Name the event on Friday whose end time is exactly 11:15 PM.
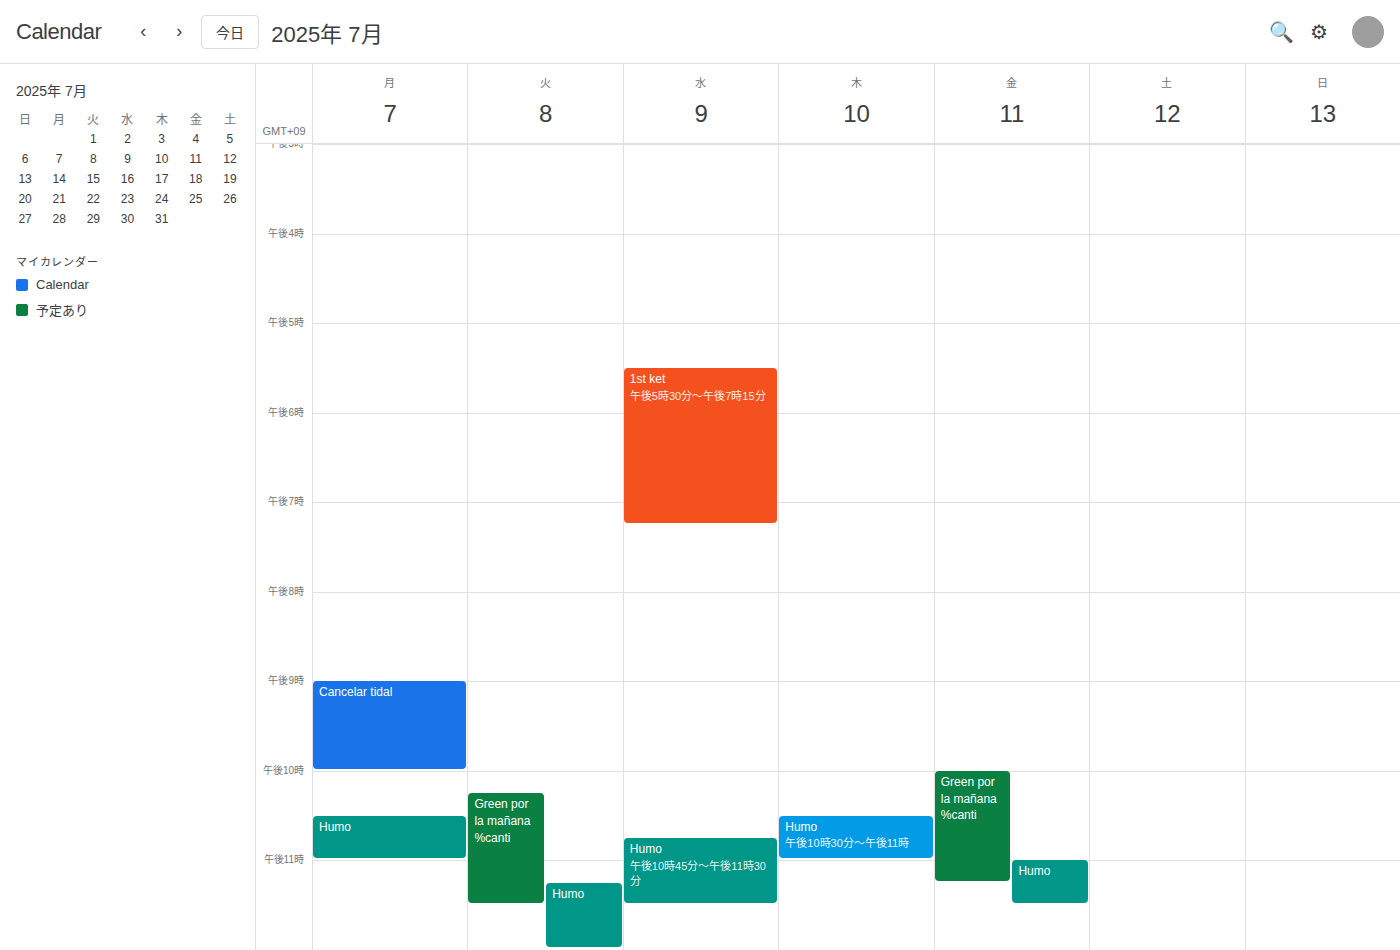
"Green por la mañana %canti"